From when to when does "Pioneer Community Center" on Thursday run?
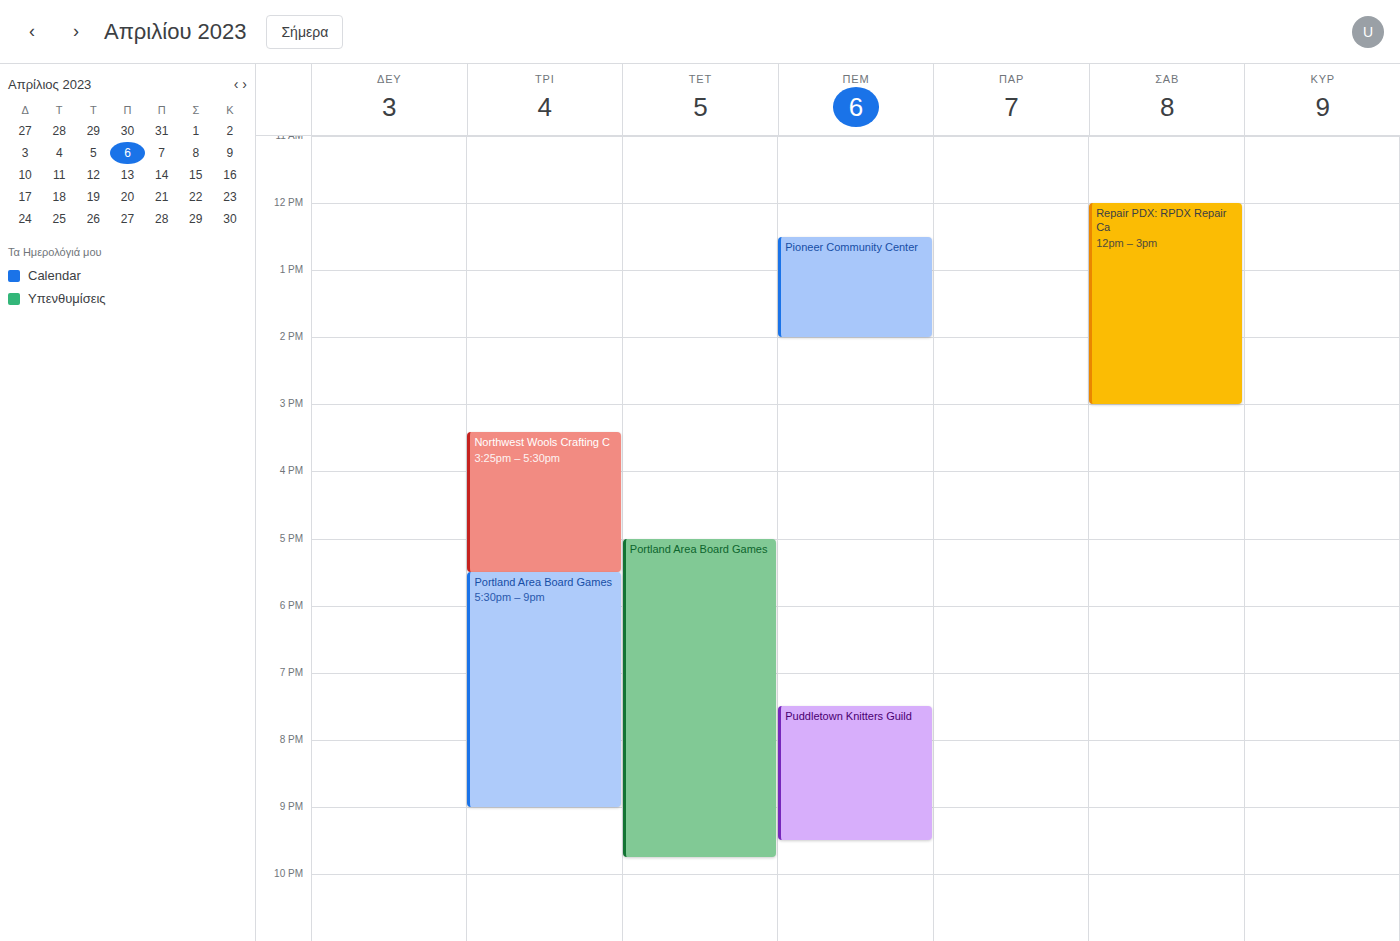
12:30 PM to 2:00 PM